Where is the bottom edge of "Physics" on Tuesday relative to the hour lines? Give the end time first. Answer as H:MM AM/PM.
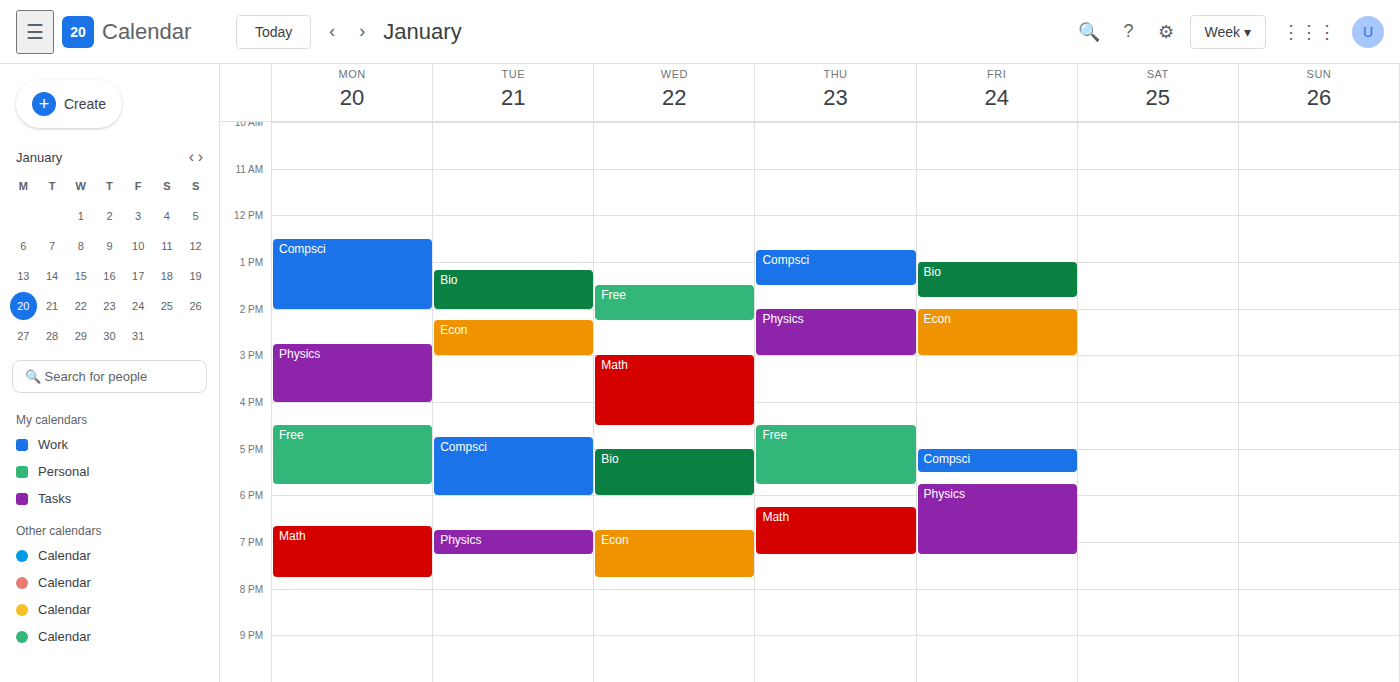
7:15 PM -- neither: a quarter of the way from the 7 PM line to the 8 PM line.